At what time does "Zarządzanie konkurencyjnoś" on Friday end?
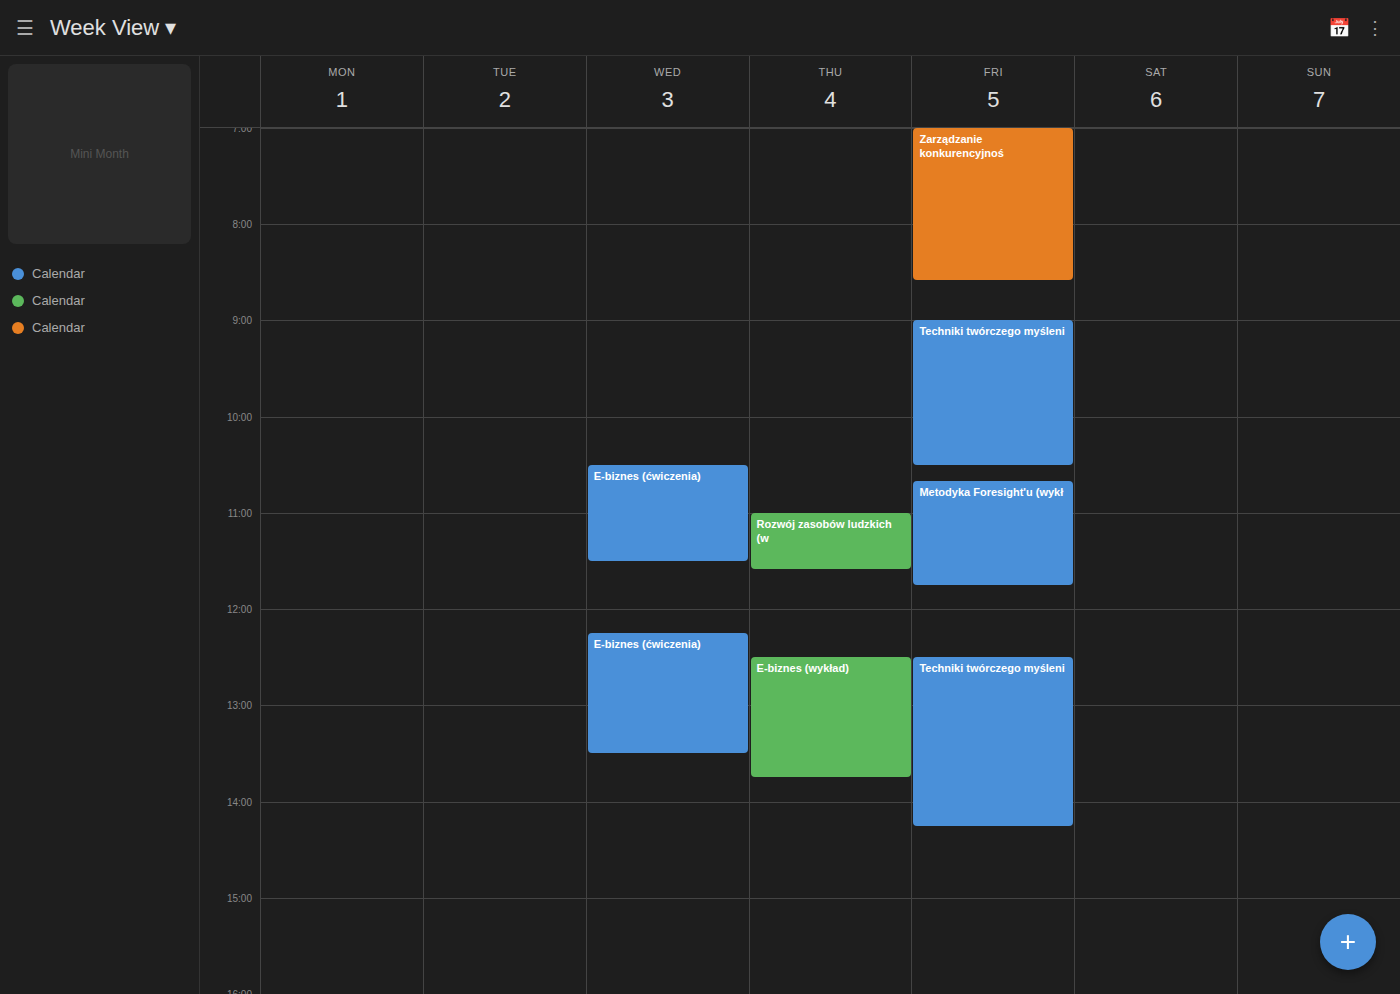
8:35 AM